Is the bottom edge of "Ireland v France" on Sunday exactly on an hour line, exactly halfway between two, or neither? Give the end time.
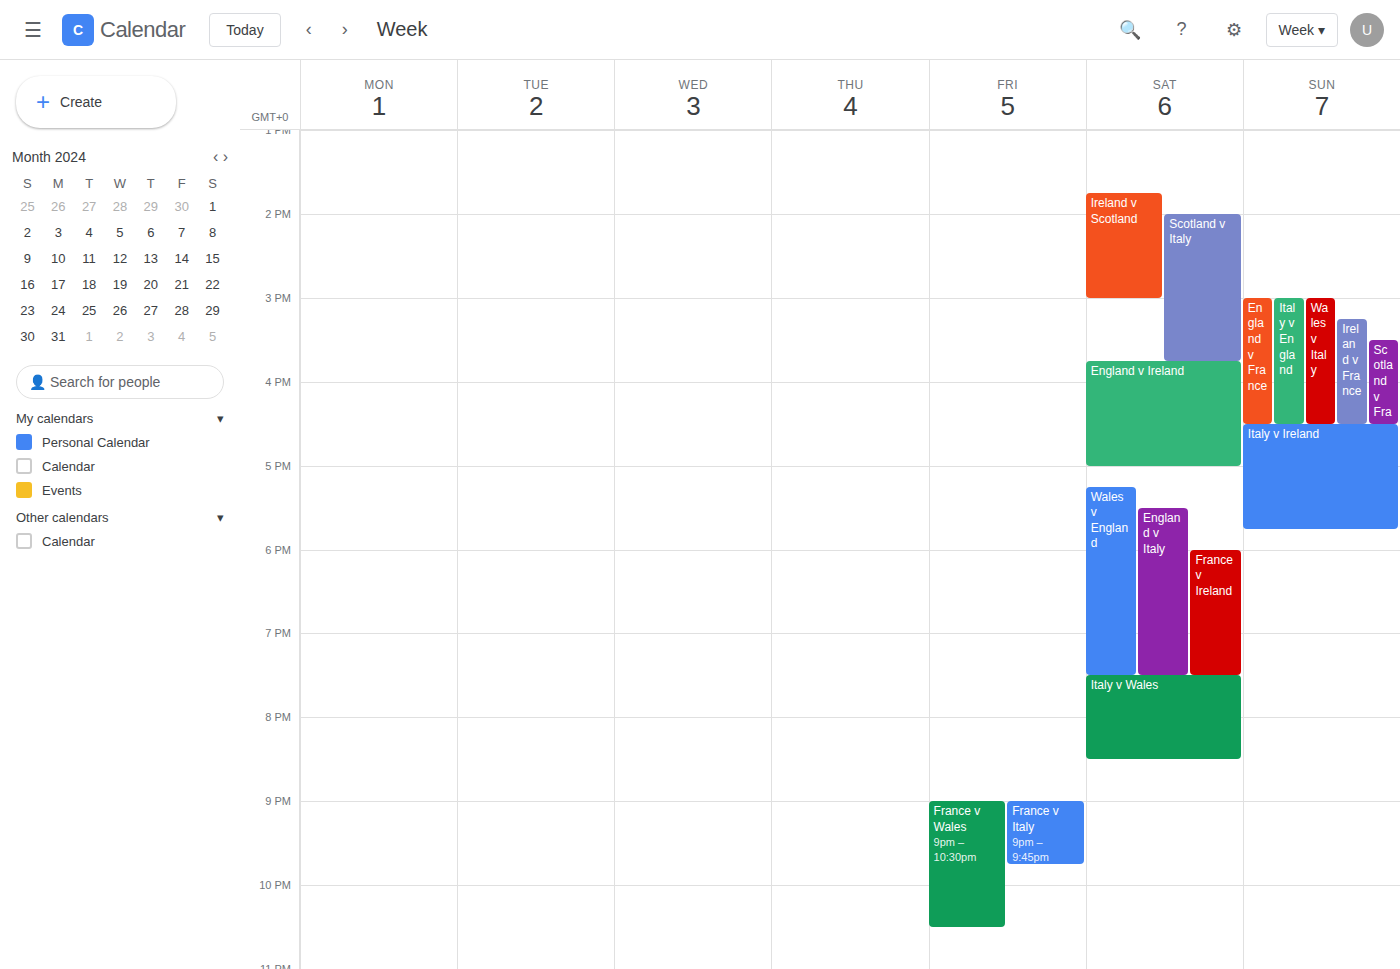
4:30 PM -- halfway between the 4 PM and 5 PM lines.